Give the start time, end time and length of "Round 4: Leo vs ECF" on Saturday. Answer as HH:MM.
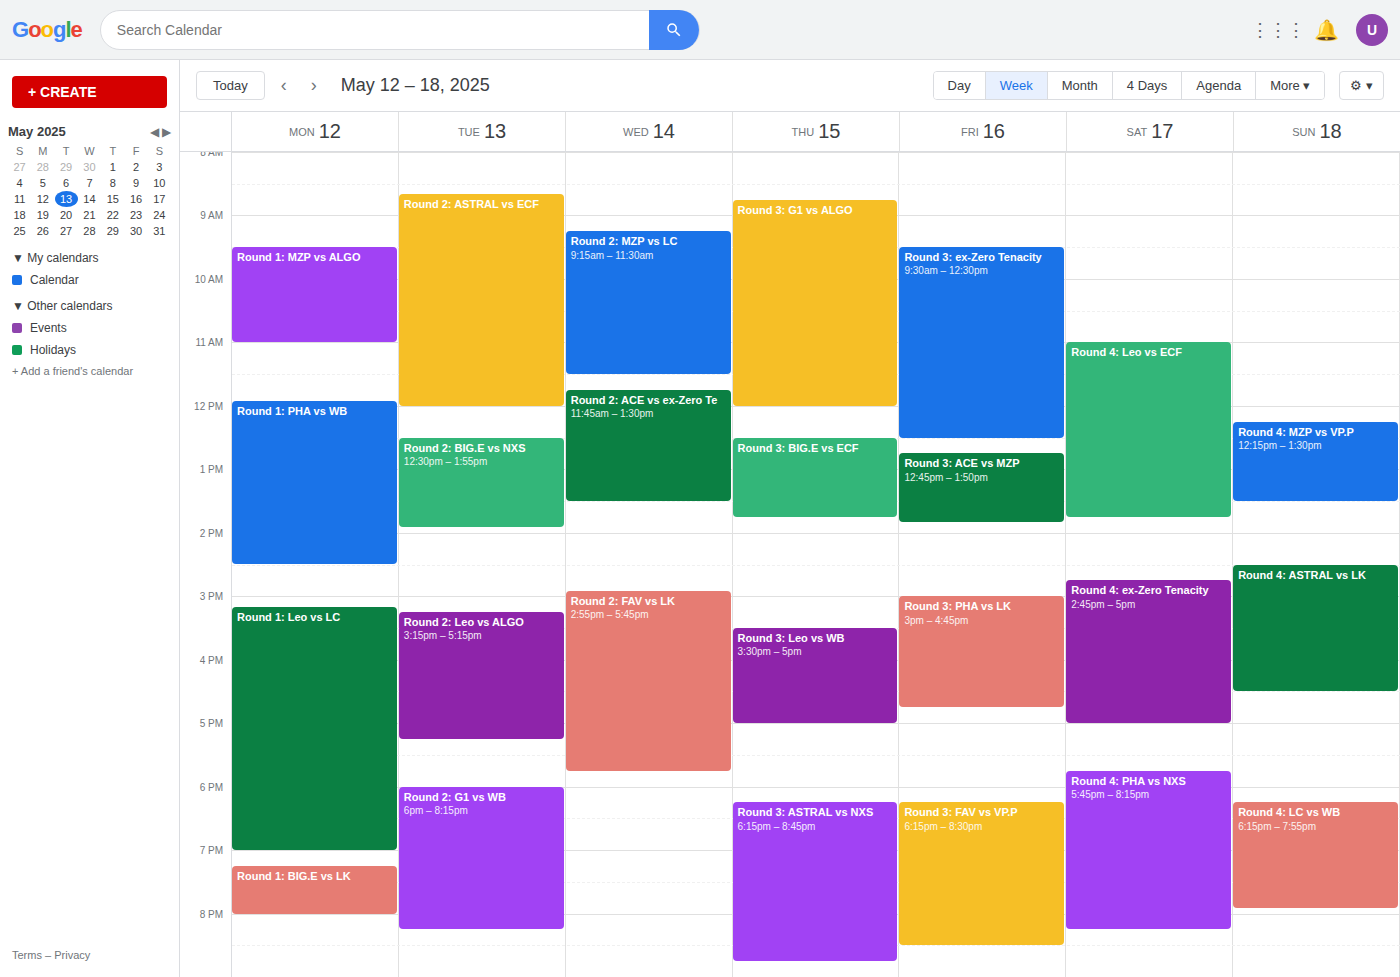
11:00 to 13:45, 2 hours 45 minutes